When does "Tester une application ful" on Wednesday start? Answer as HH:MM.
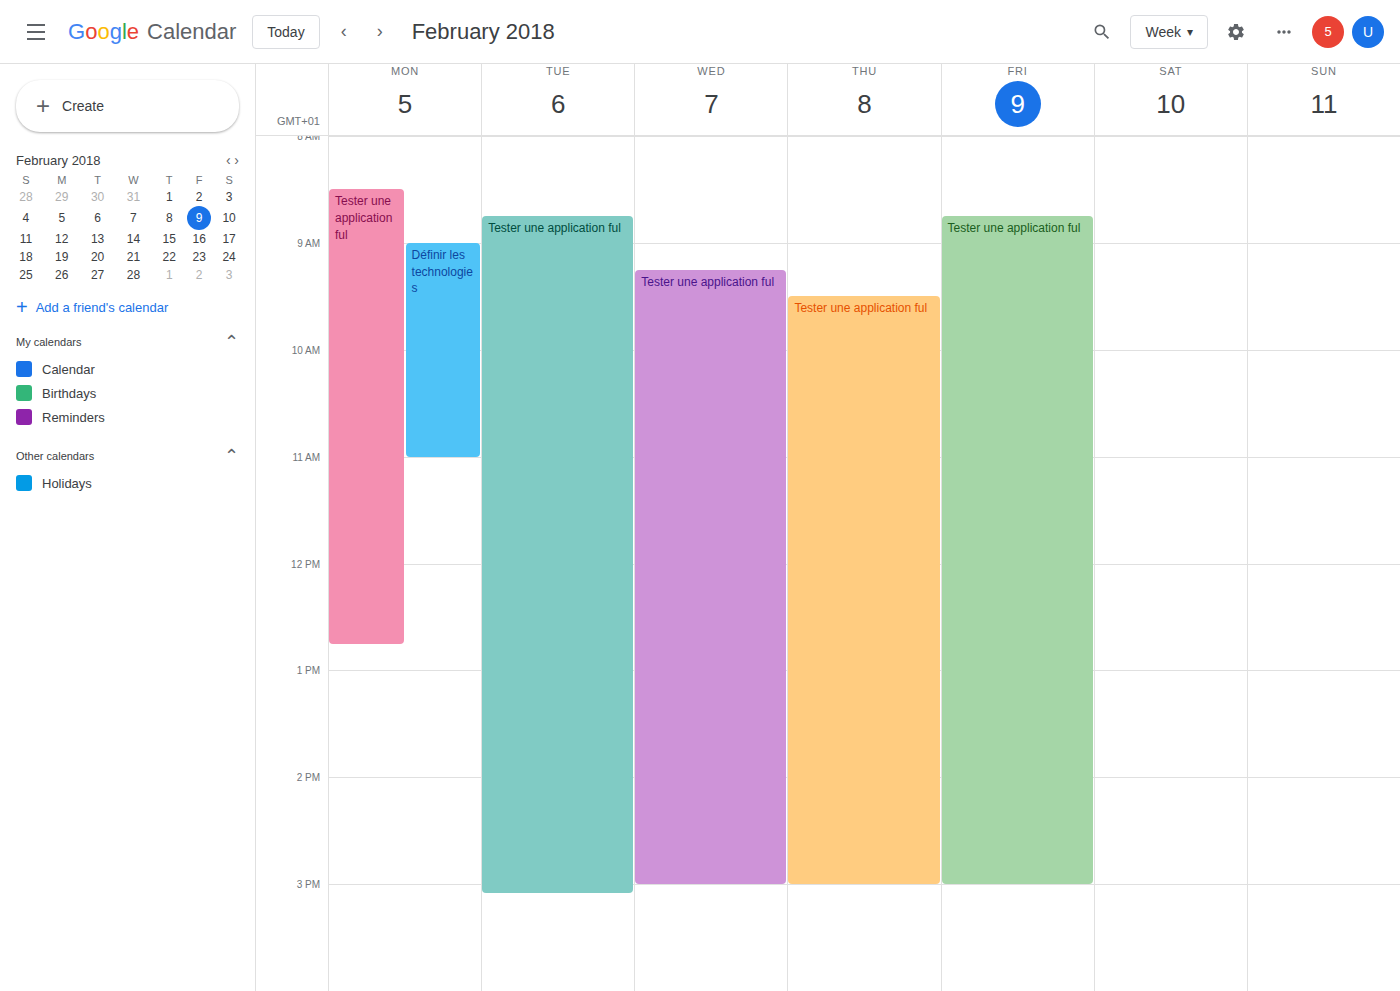
09:15